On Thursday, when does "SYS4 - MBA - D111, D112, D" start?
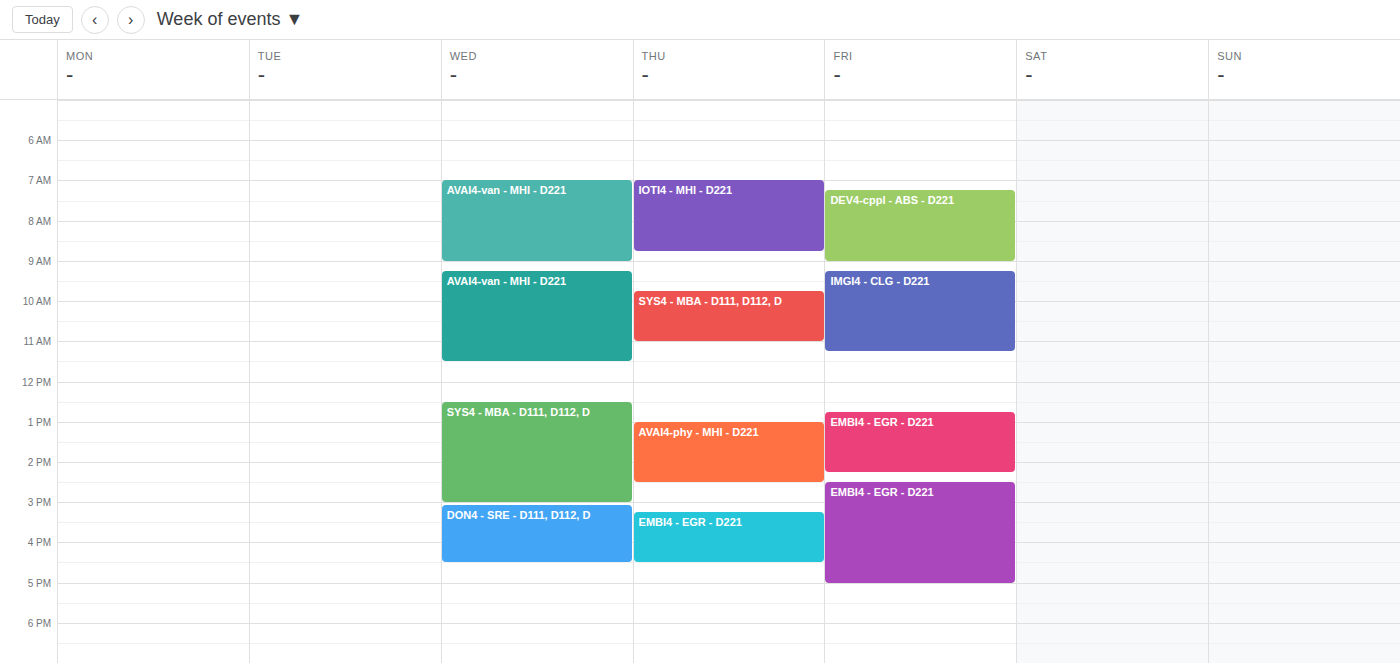
09:45